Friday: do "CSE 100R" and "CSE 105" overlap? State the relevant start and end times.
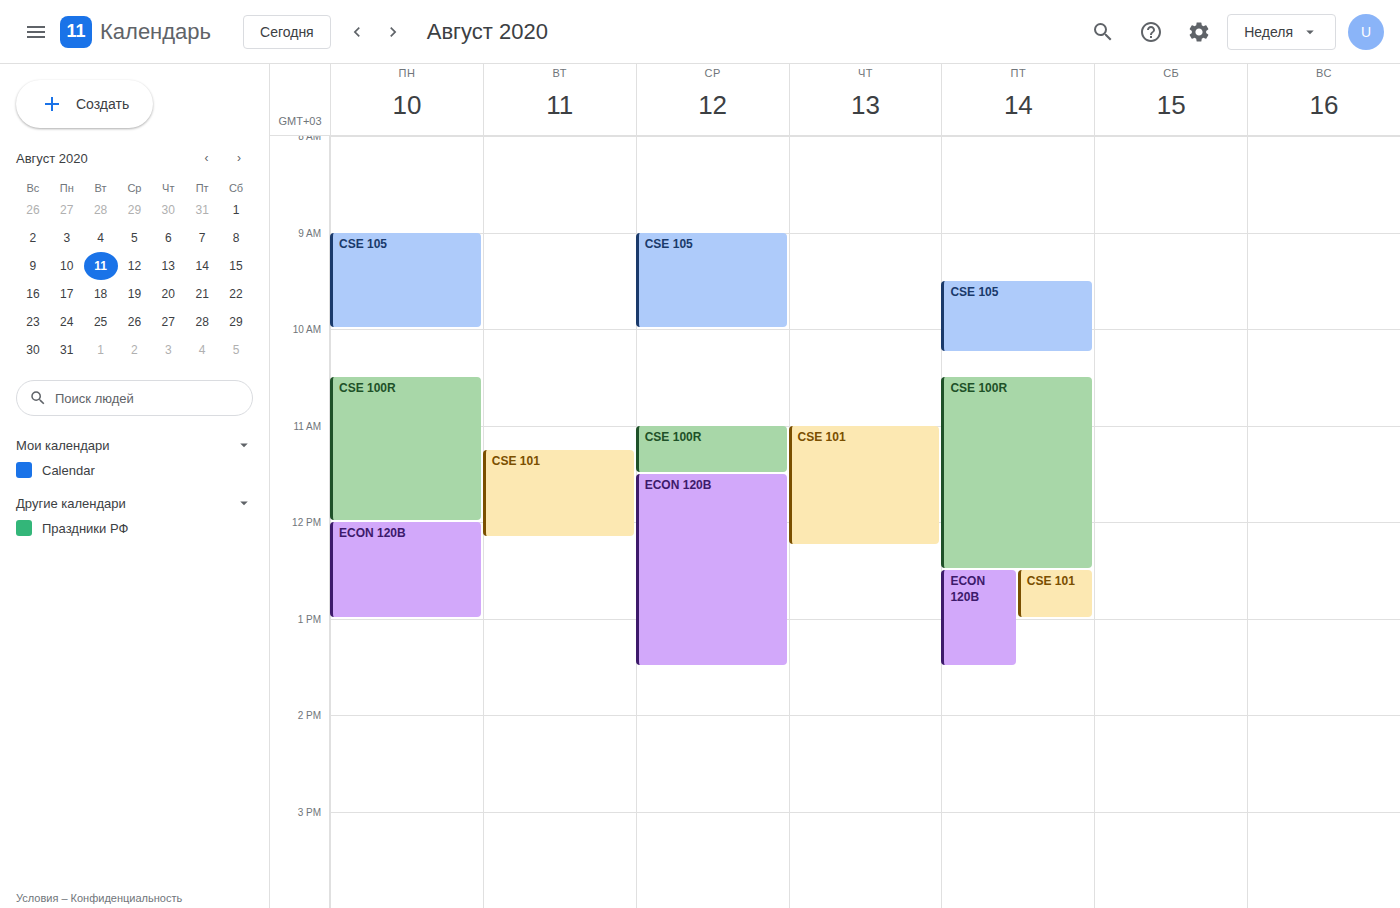
"CSE 105" ends at 10:15 and "CSE 100R" starts at 10:30 -- no overlap.